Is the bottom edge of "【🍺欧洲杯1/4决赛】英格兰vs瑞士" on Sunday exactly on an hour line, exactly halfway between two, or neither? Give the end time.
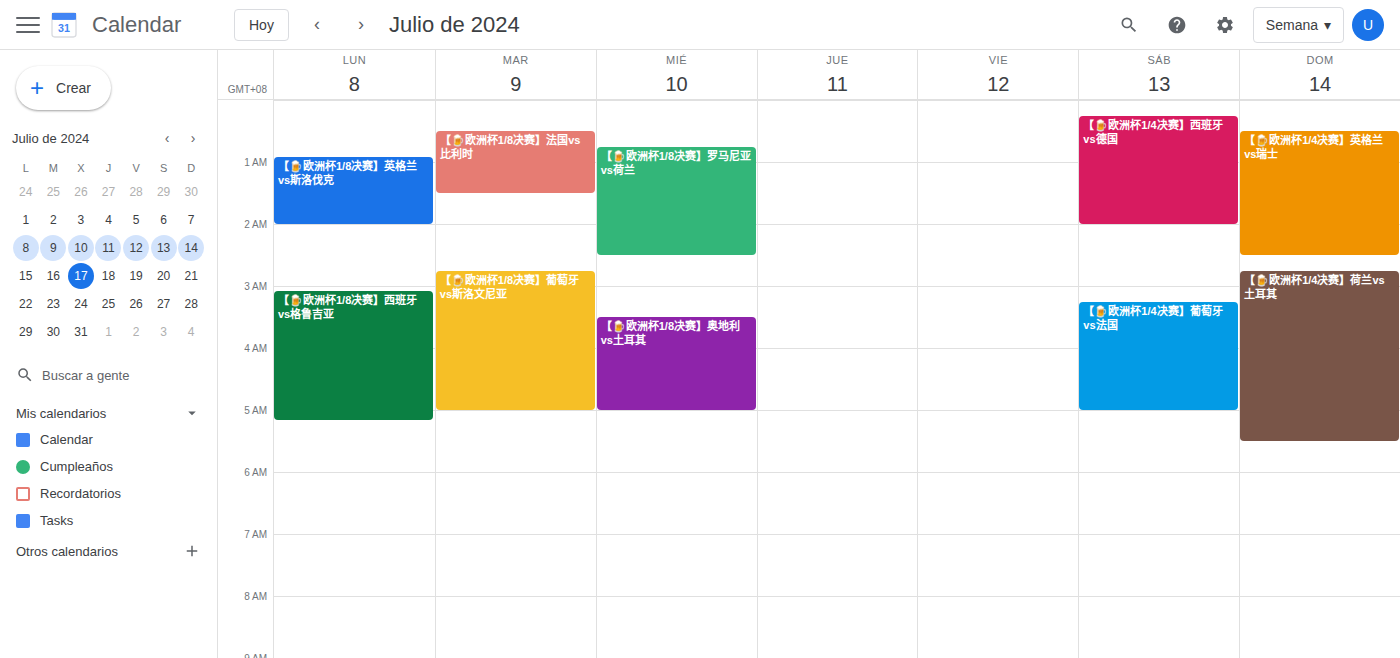
2:30 AM -- halfway between the 2 AM and 3 AM lines.